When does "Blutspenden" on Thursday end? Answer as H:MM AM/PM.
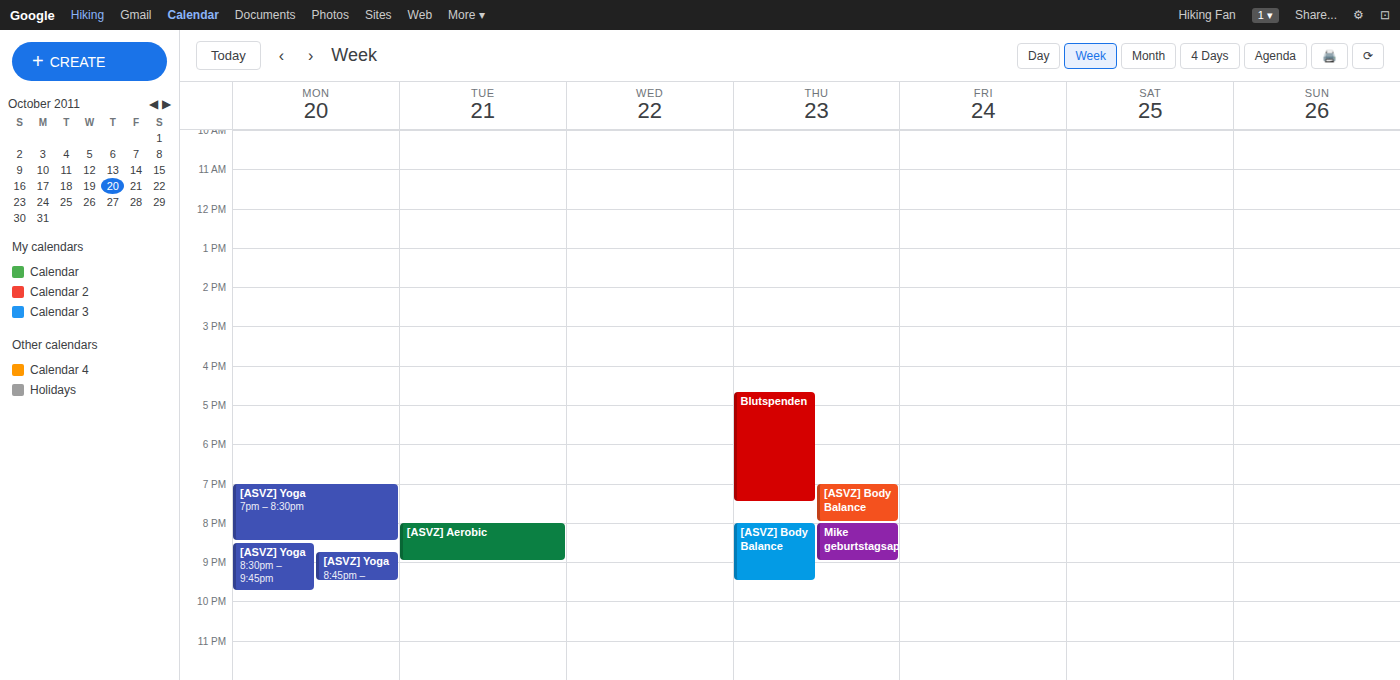
7:30 PM